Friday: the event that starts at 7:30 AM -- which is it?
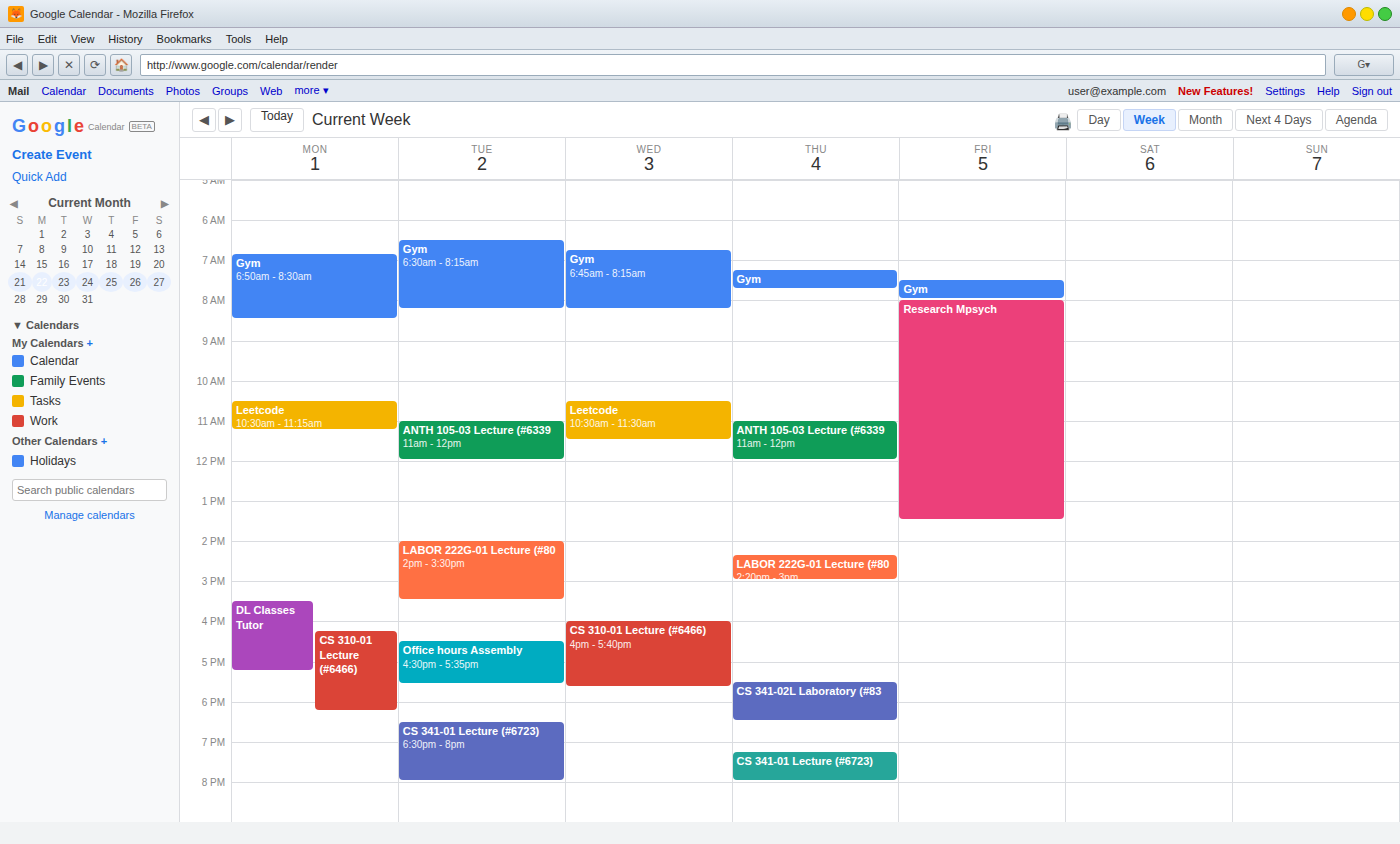
"Gym"